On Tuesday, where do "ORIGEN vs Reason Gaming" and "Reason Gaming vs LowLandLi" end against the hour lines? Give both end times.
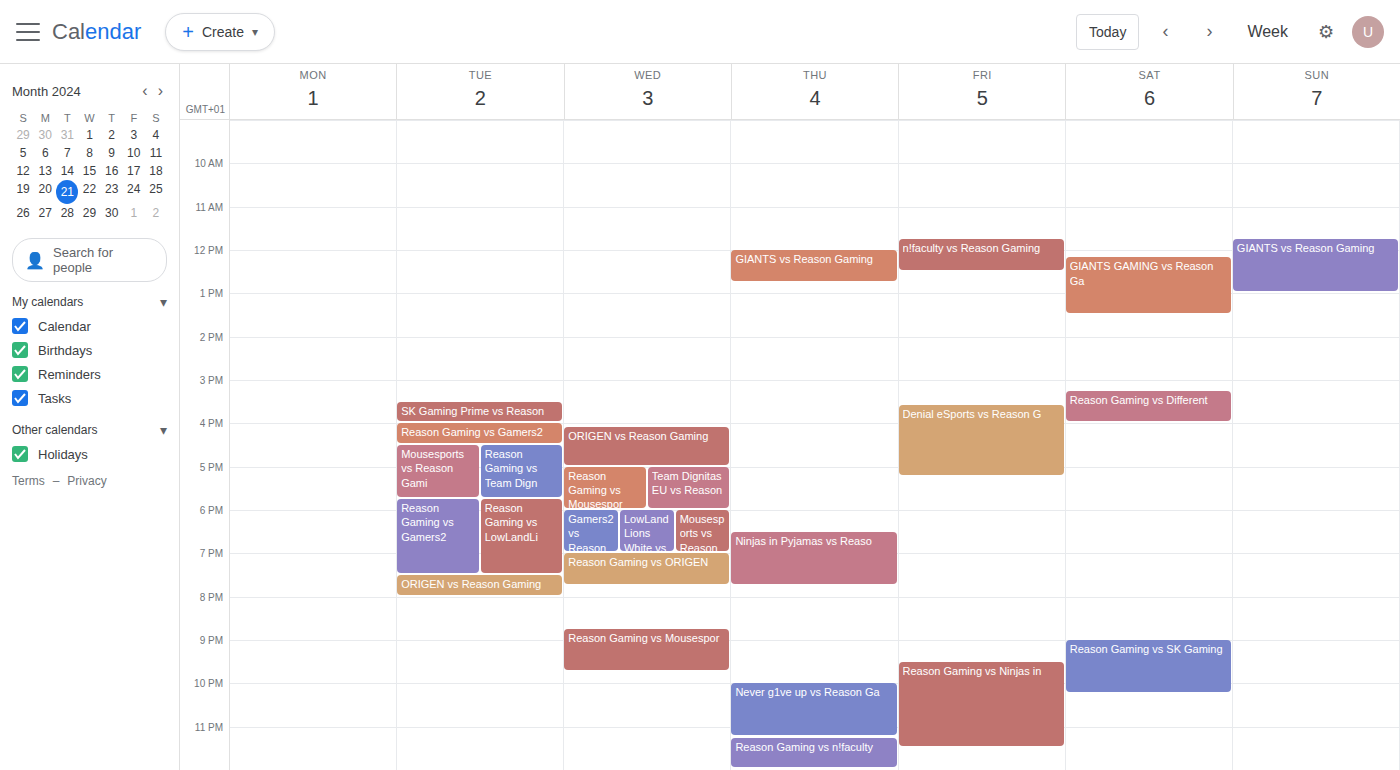
"ORIGEN vs Reason Gaming": 8:00 PM, exactly on the 8 PM line. "Reason Gaming vs LowLandLi": 7:30 PM, halfway between the 7 PM and 8 PM lines.